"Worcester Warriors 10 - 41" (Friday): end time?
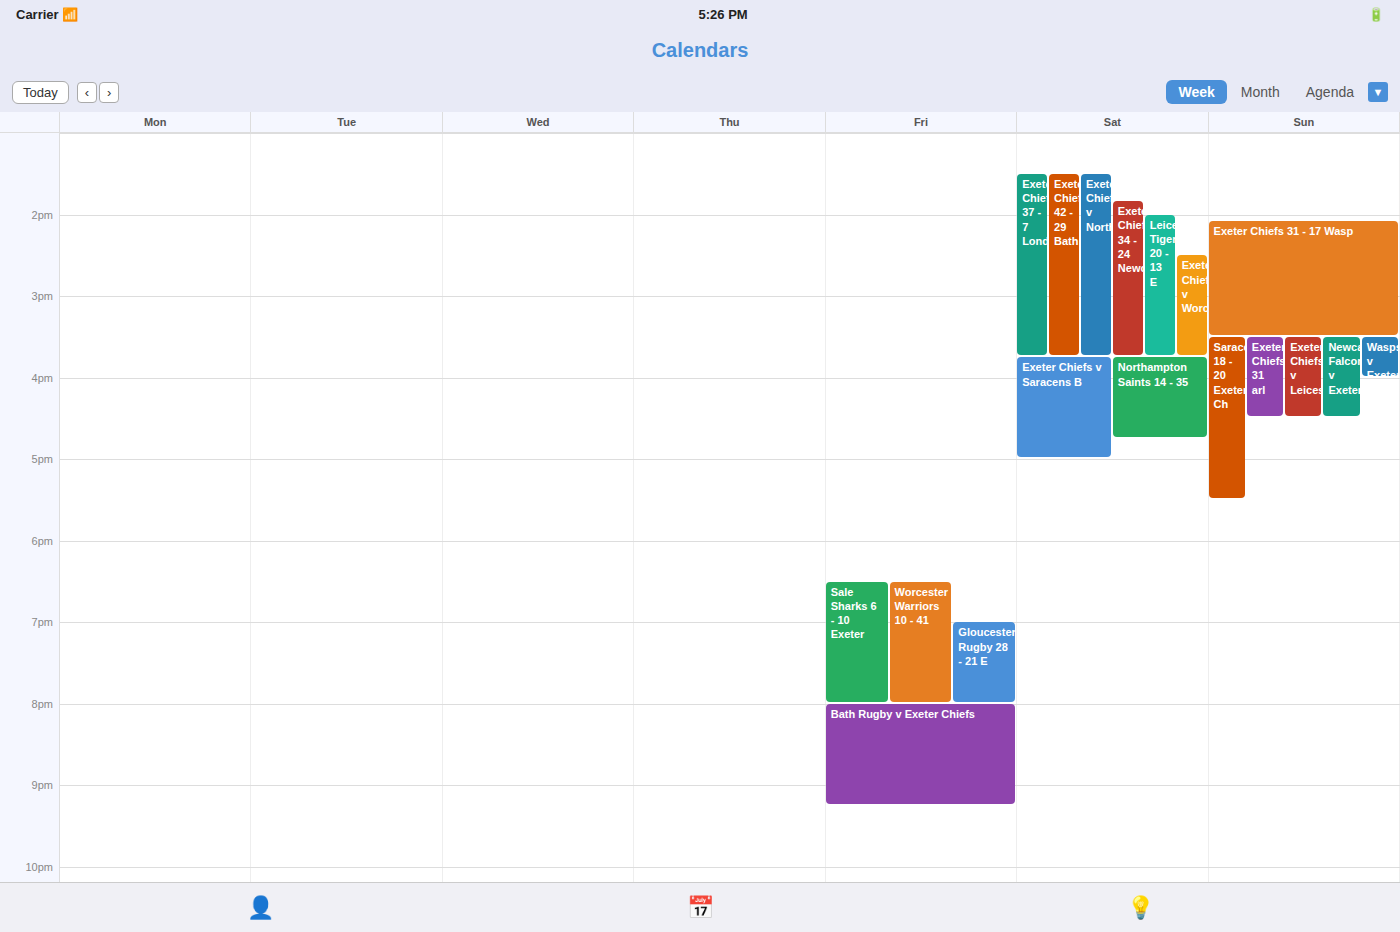
8:00 PM